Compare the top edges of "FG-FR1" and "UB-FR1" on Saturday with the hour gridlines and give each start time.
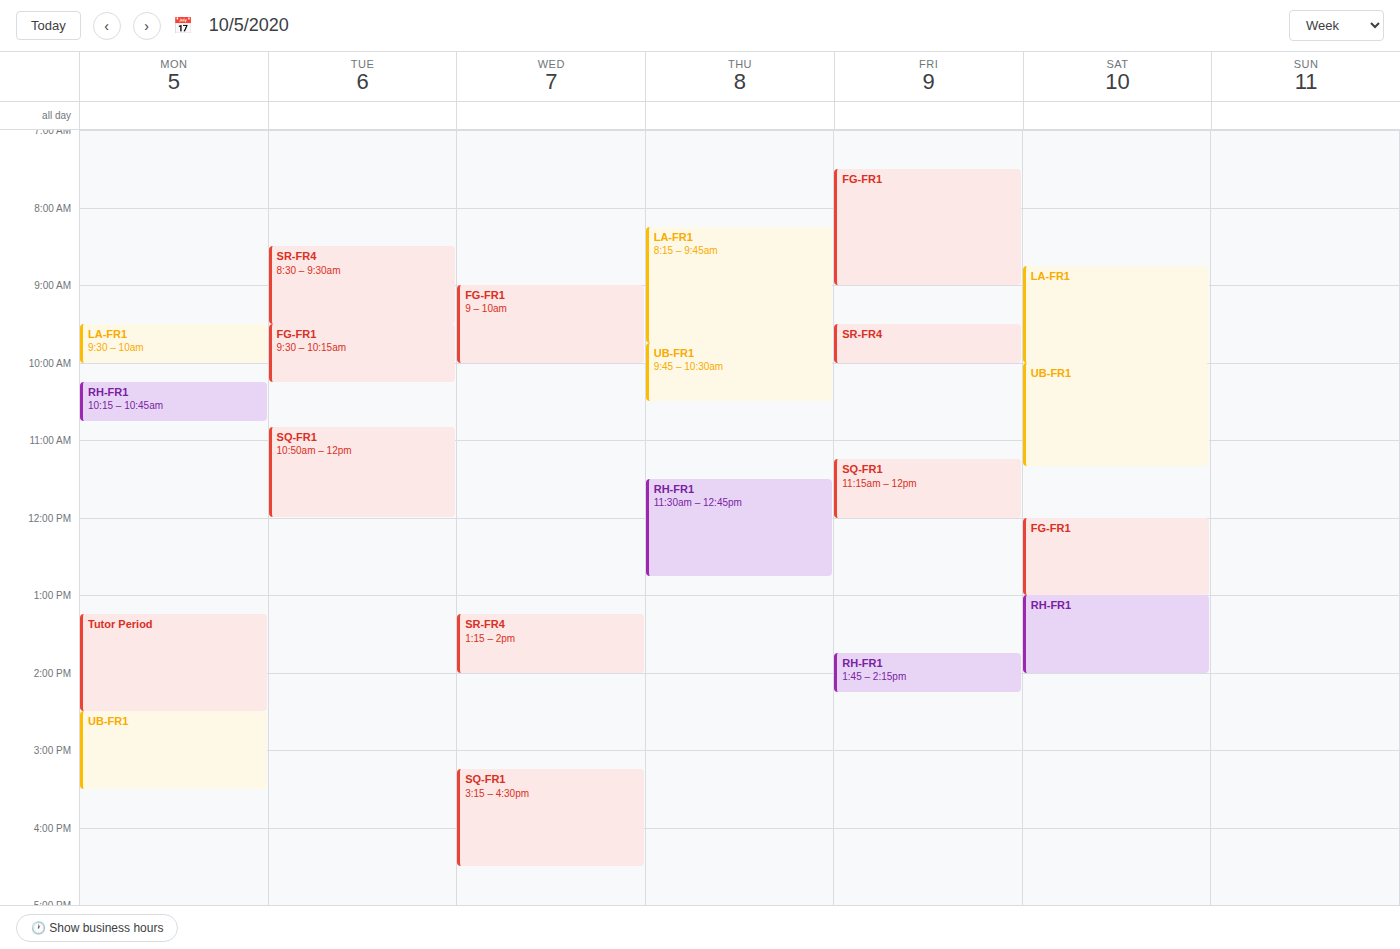
"FG-FR1": 12:00 PM, exactly on the 12 PM line. "UB-FR1": 10:00 AM, exactly on the 10 AM line.